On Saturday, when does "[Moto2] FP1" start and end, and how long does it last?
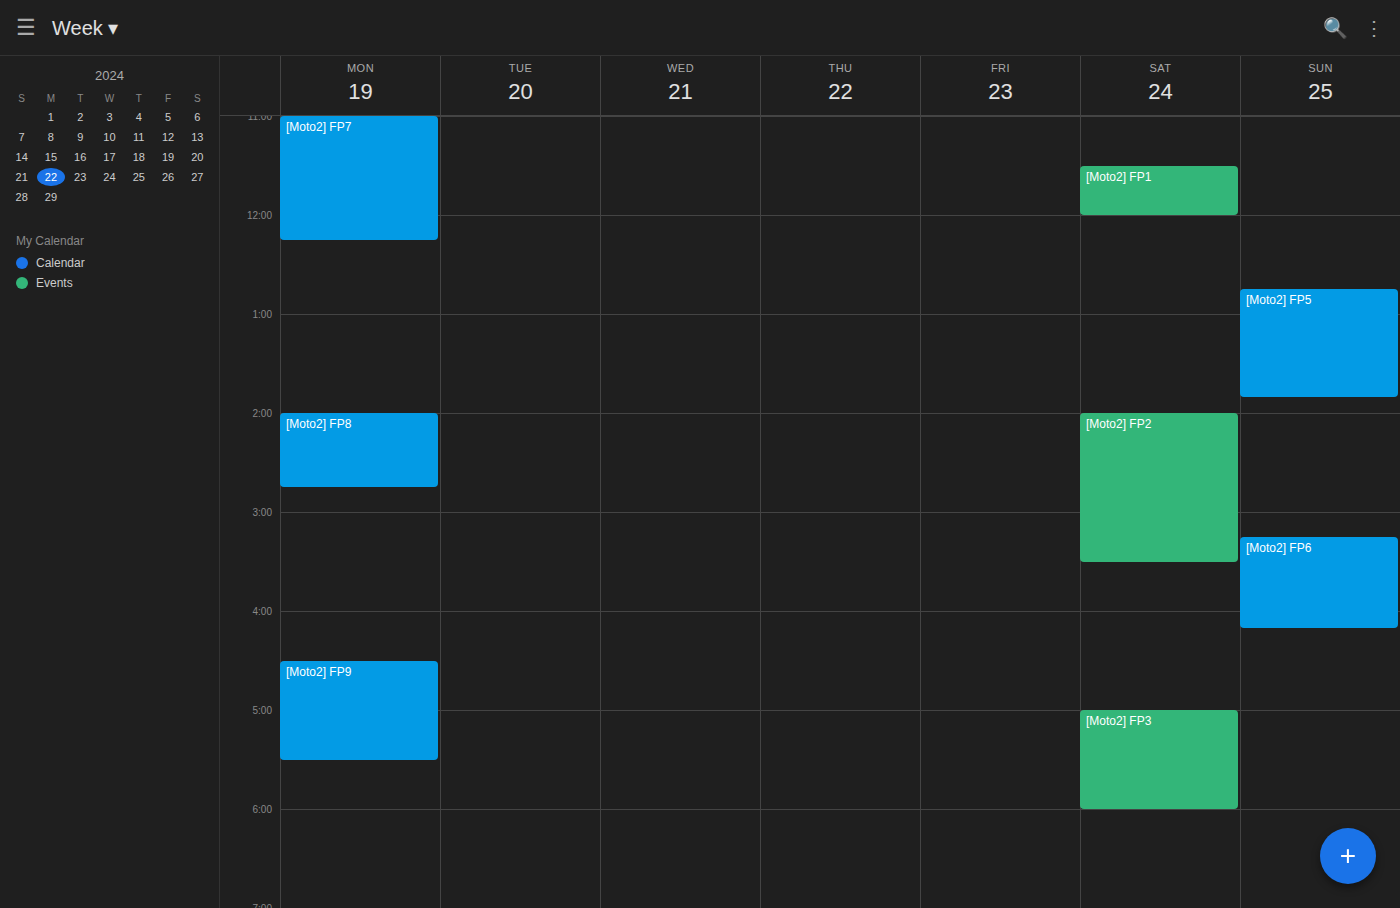
11:30 AM to 12:00 PM, 30 minutes